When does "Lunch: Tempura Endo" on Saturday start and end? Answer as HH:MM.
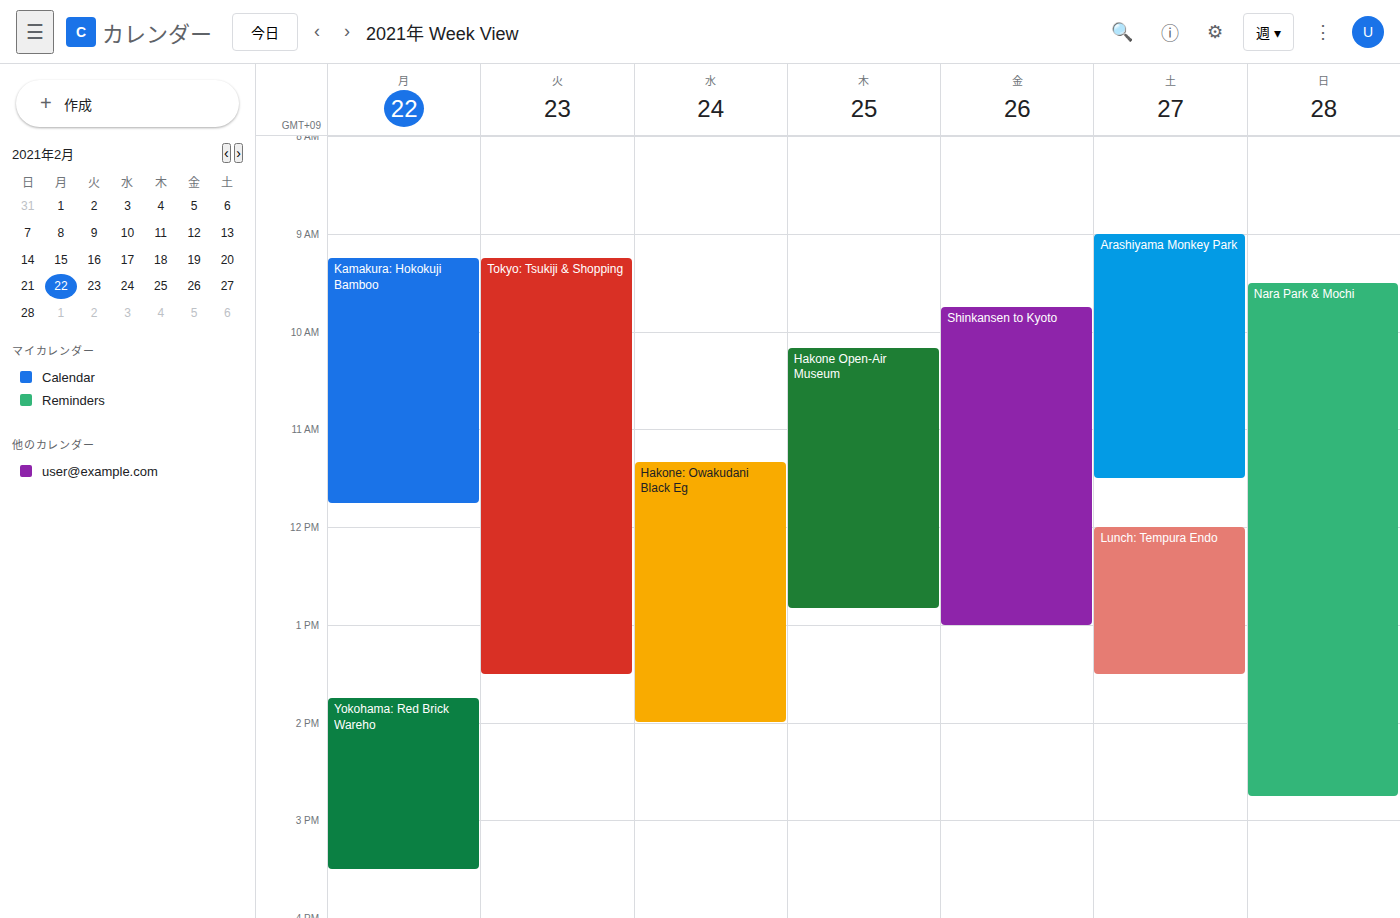
12:00 to 13:30